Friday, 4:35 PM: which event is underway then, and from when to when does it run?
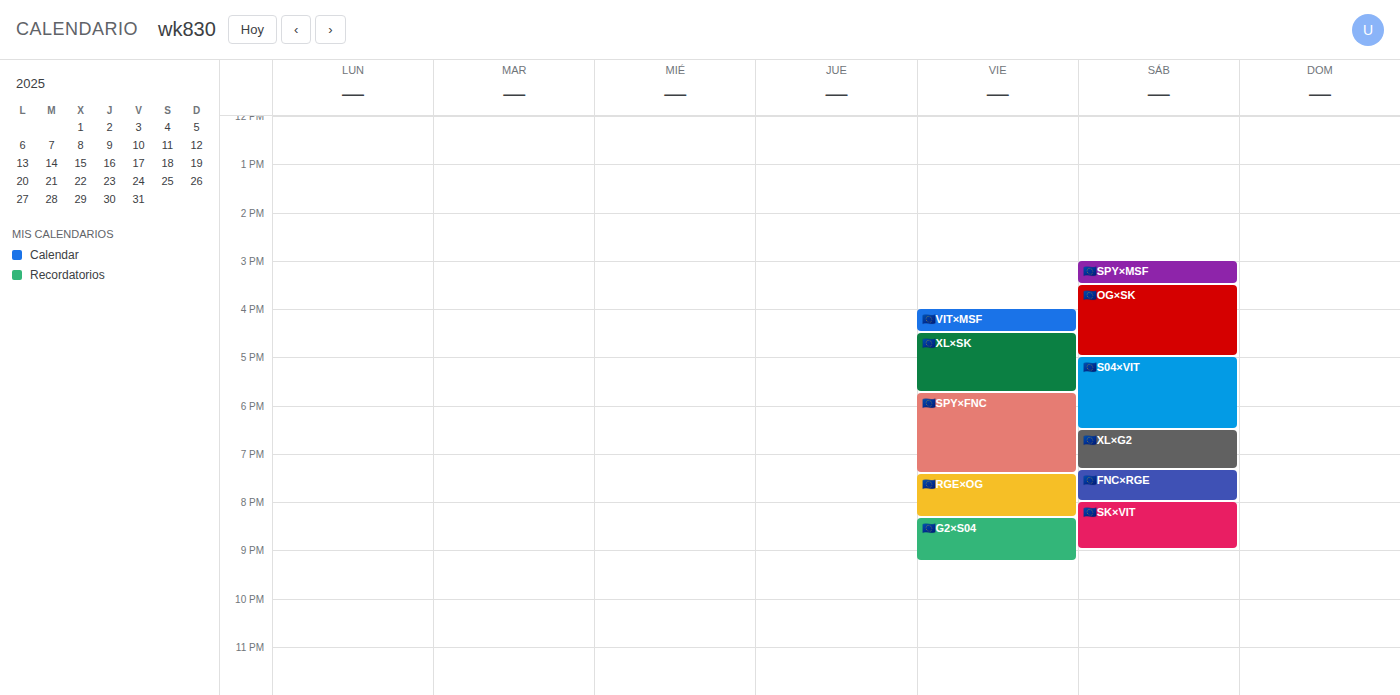
"🇪🇺XL×SK", 4:30 PM to 5:45 PM